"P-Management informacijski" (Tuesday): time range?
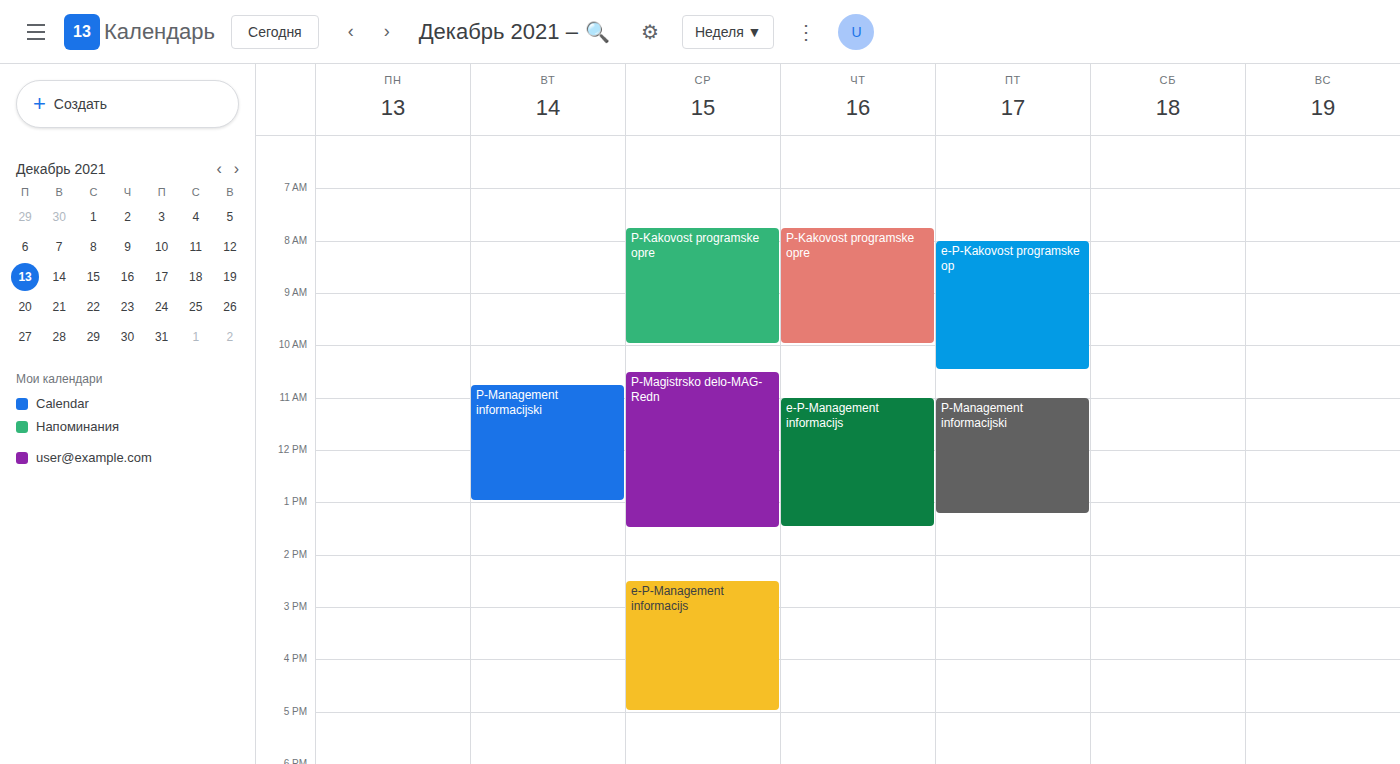
10:45 AM to 1:00 PM